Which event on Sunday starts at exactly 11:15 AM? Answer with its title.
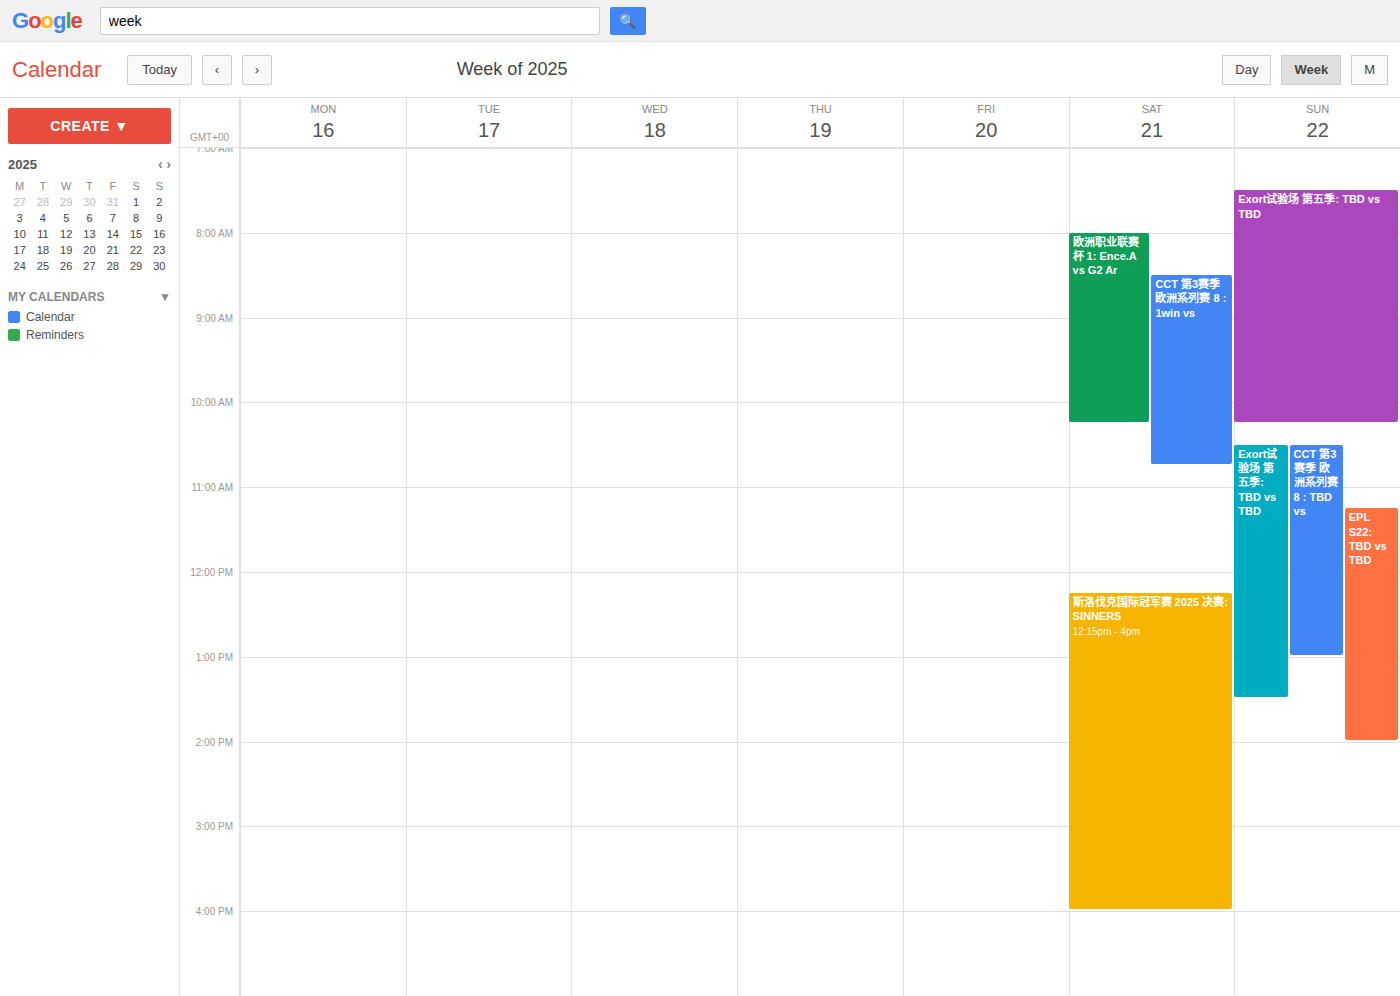
"EPL S22: TBD vs TBD"